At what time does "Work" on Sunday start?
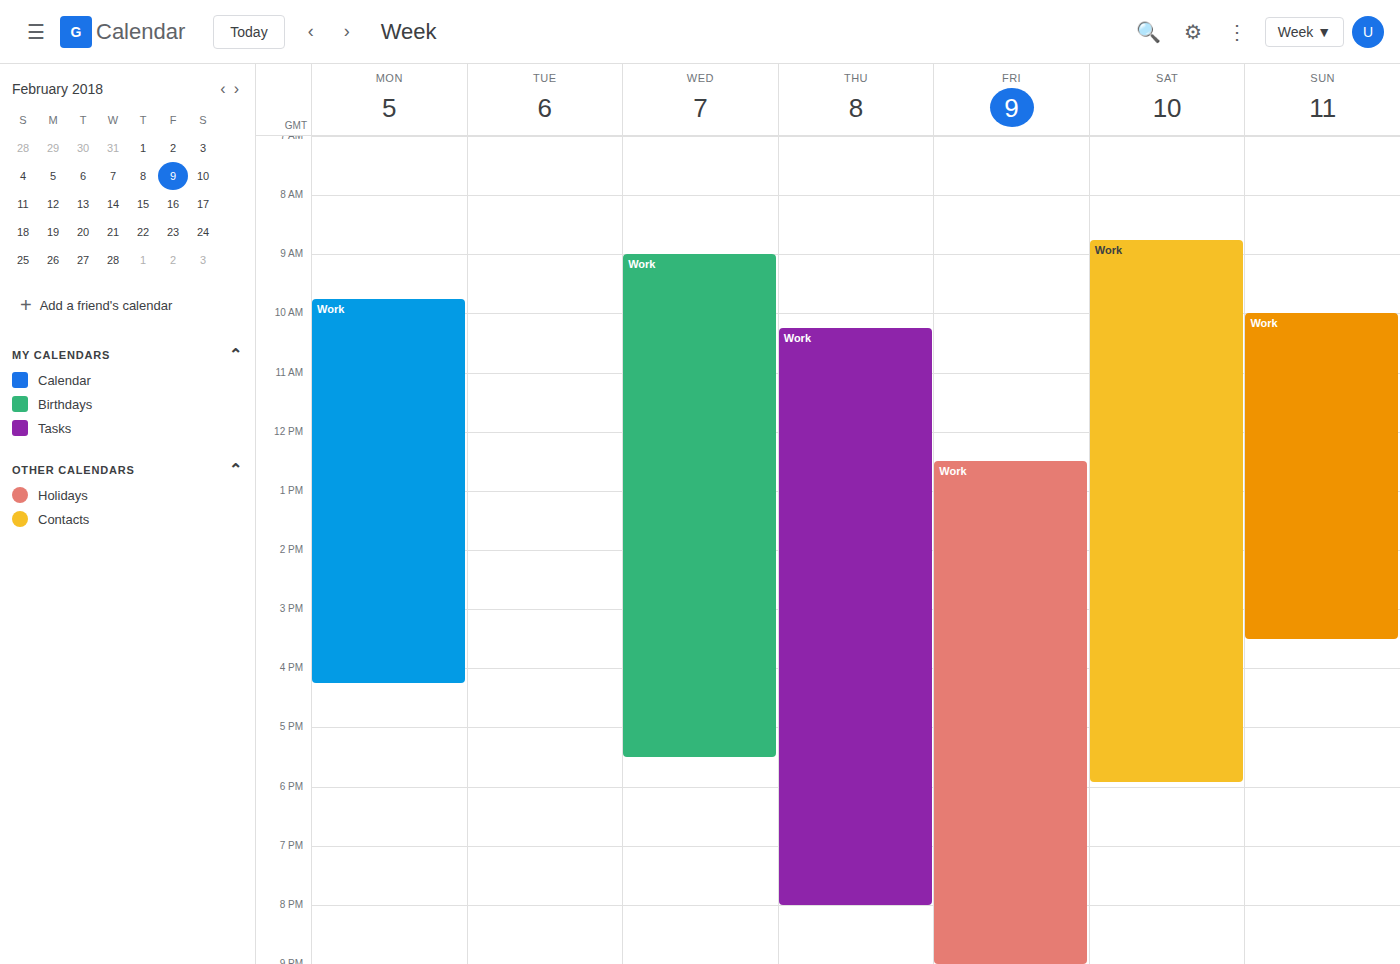
10:00 AM